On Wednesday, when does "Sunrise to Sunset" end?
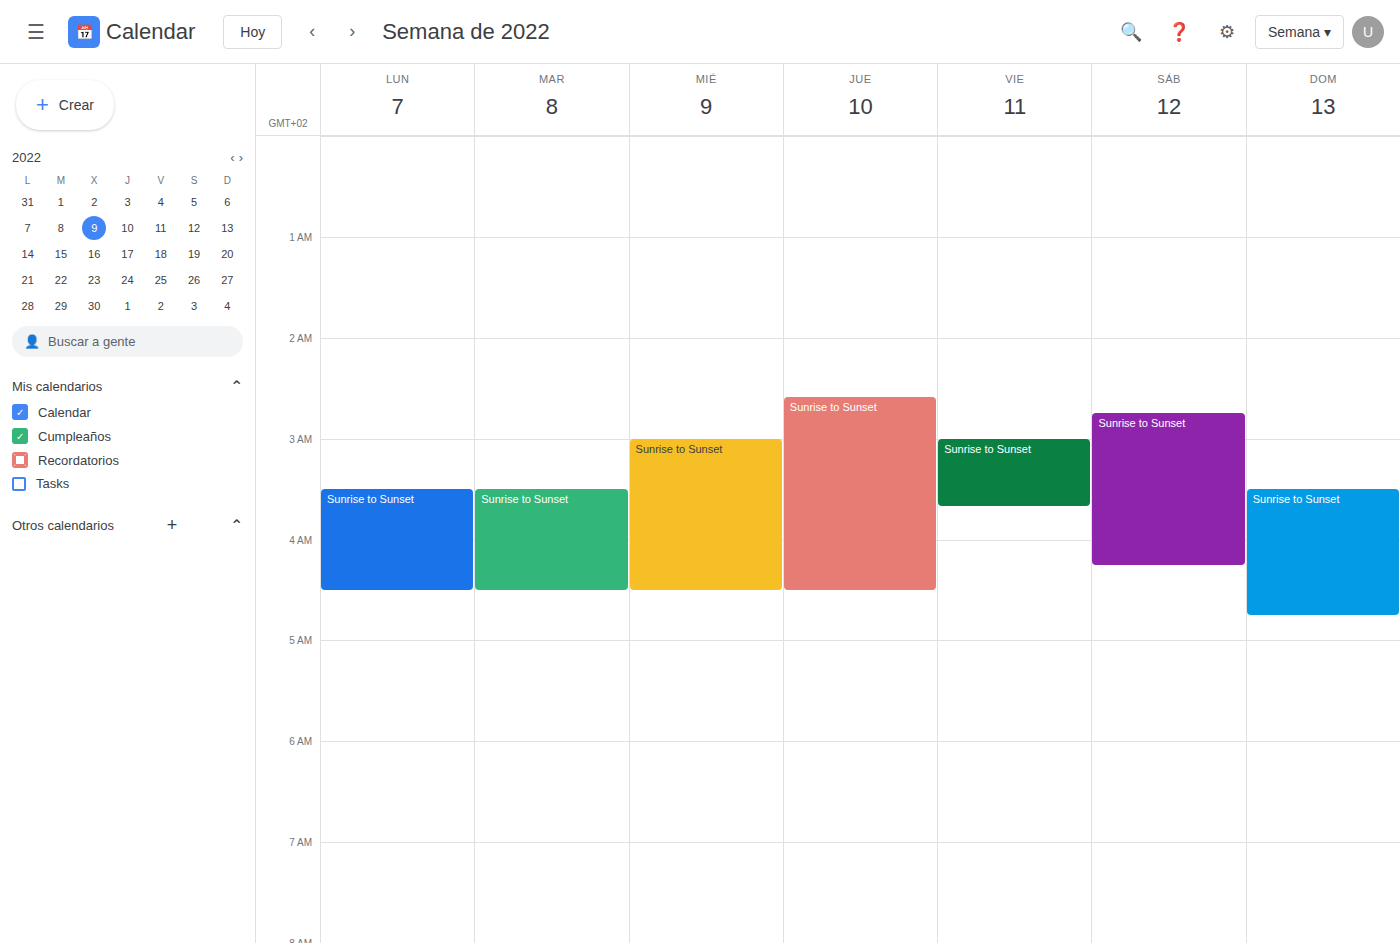
4:30 AM